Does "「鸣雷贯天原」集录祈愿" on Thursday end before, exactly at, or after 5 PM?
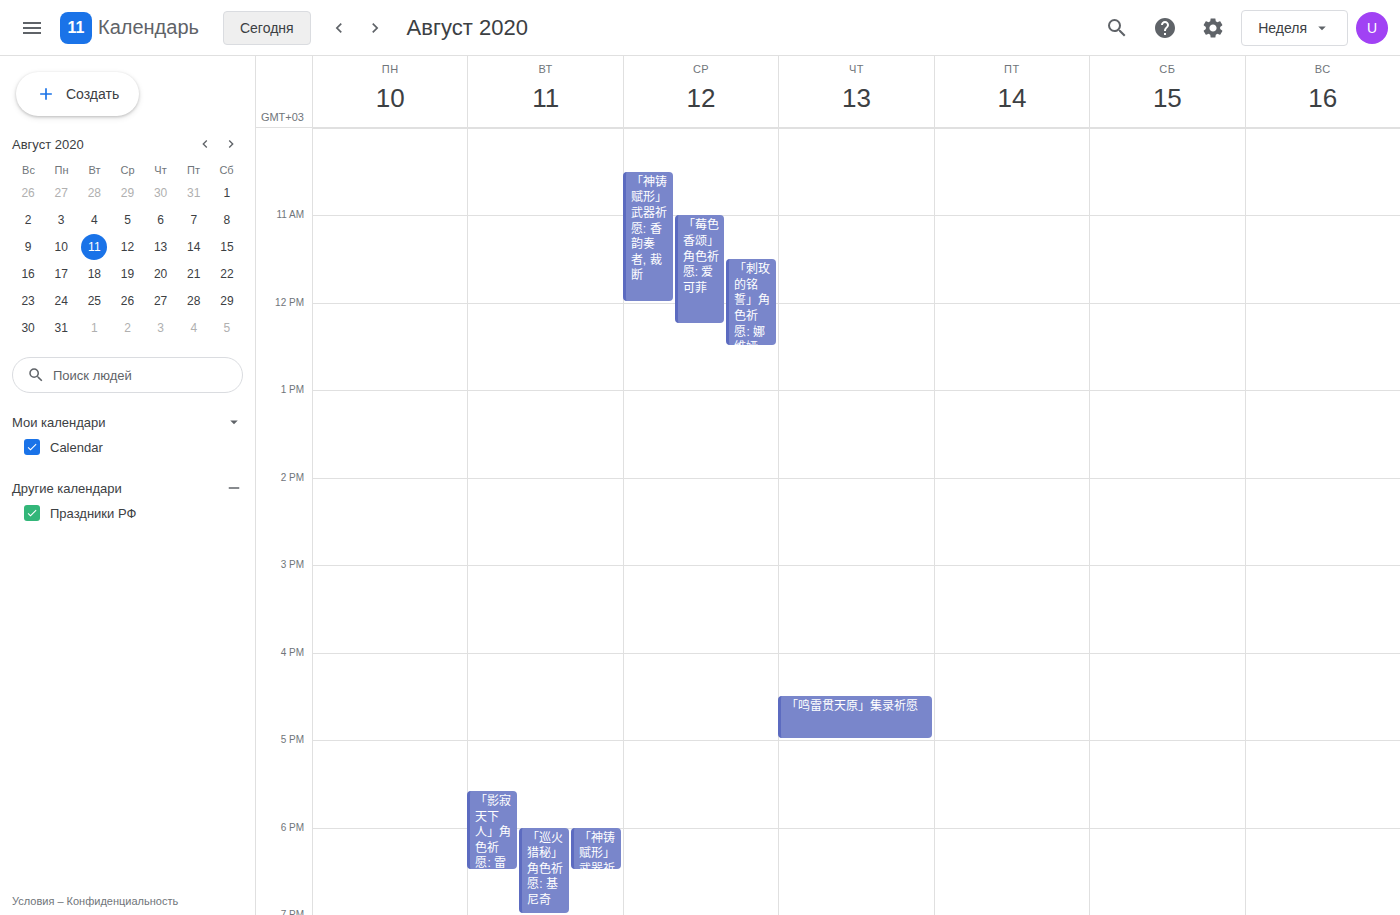
5:00 PM -- exactly at 5 PM, on the 5 PM line.